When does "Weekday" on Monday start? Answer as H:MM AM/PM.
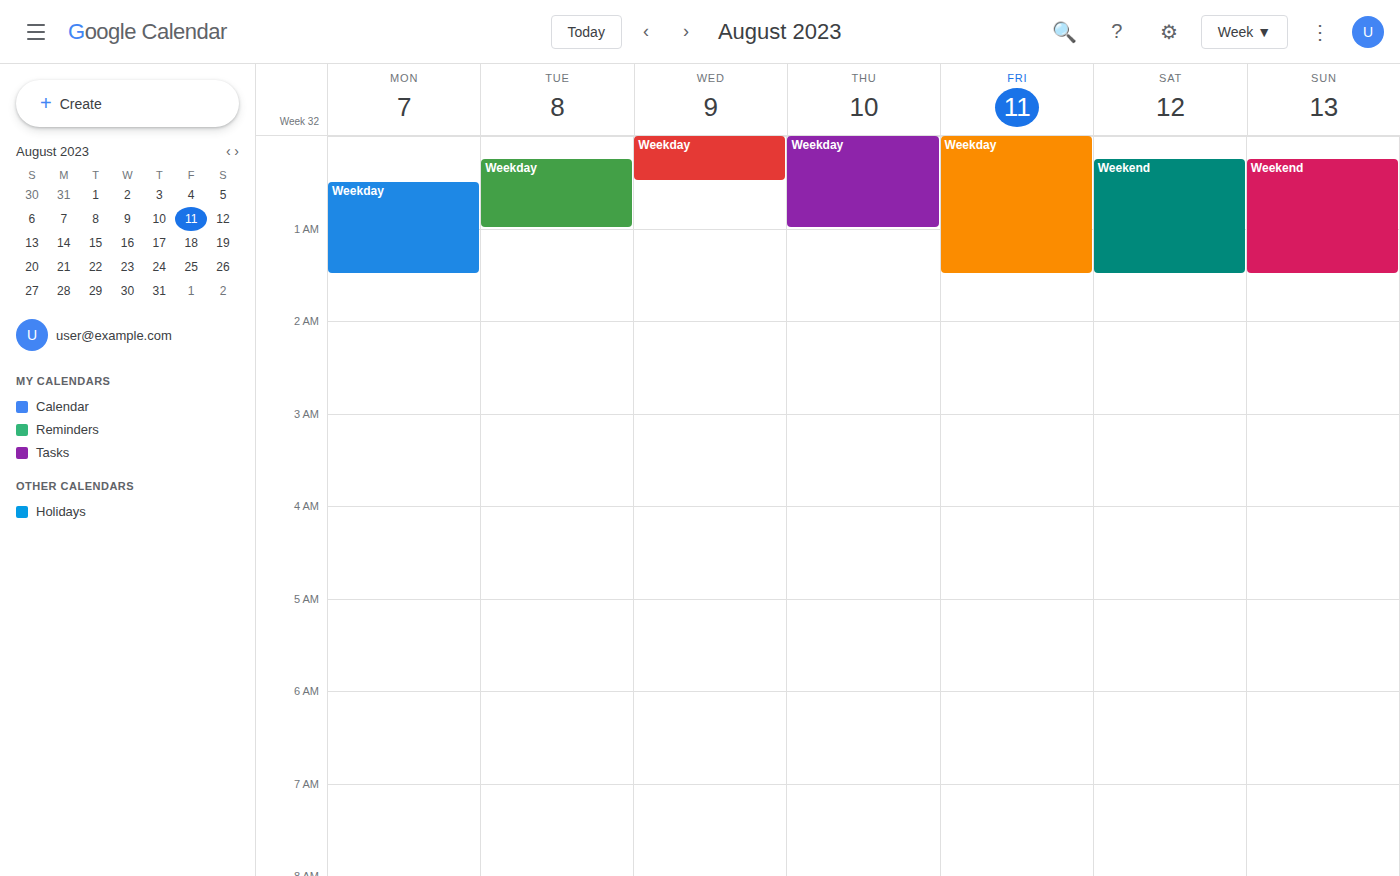
12:30 AM